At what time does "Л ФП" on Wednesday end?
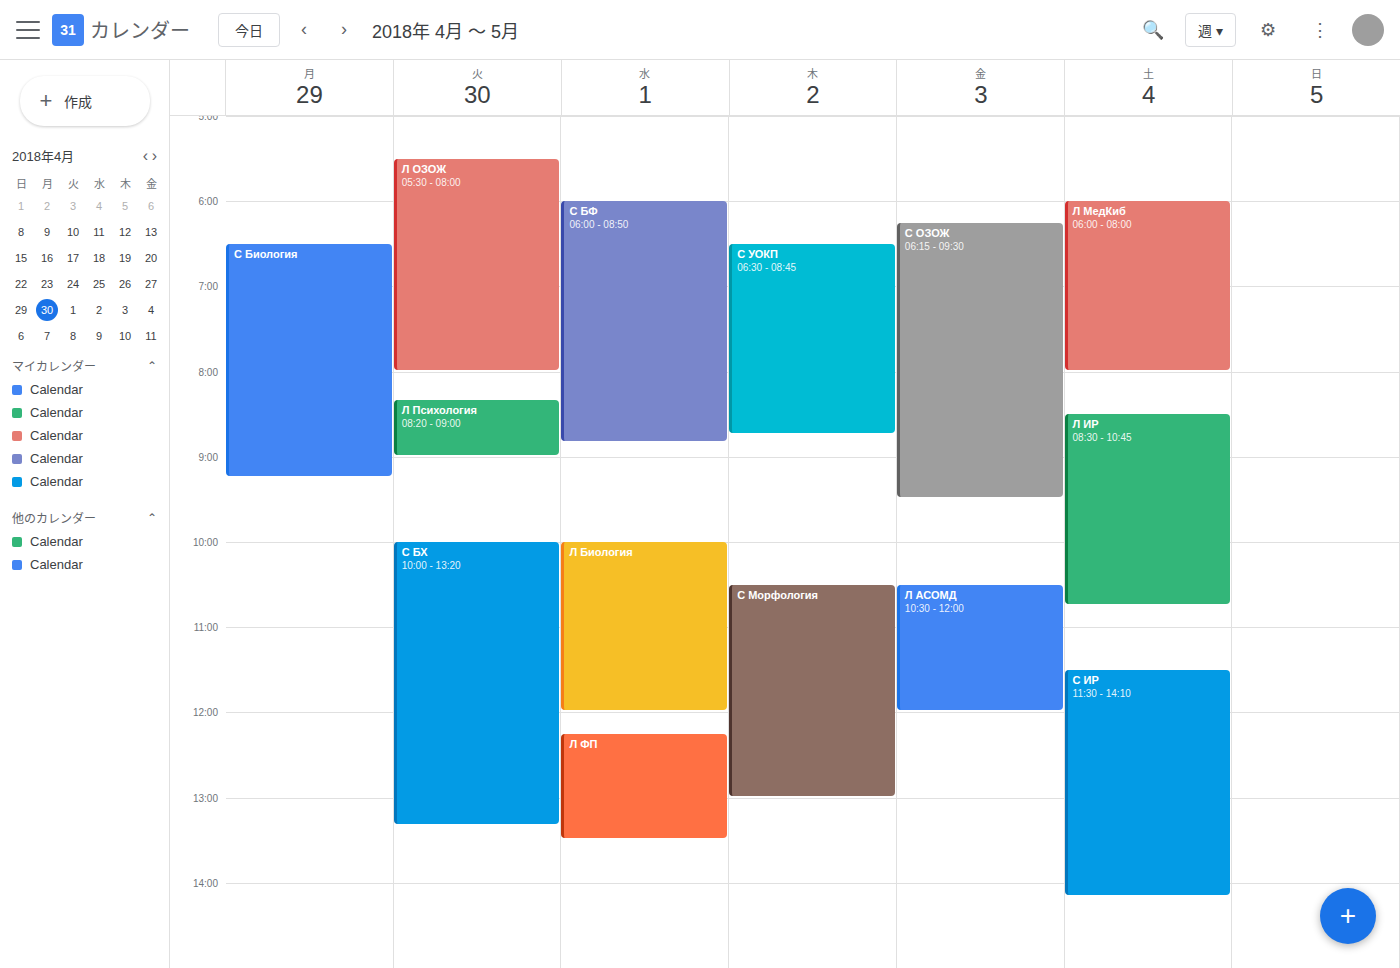
1:30 PM